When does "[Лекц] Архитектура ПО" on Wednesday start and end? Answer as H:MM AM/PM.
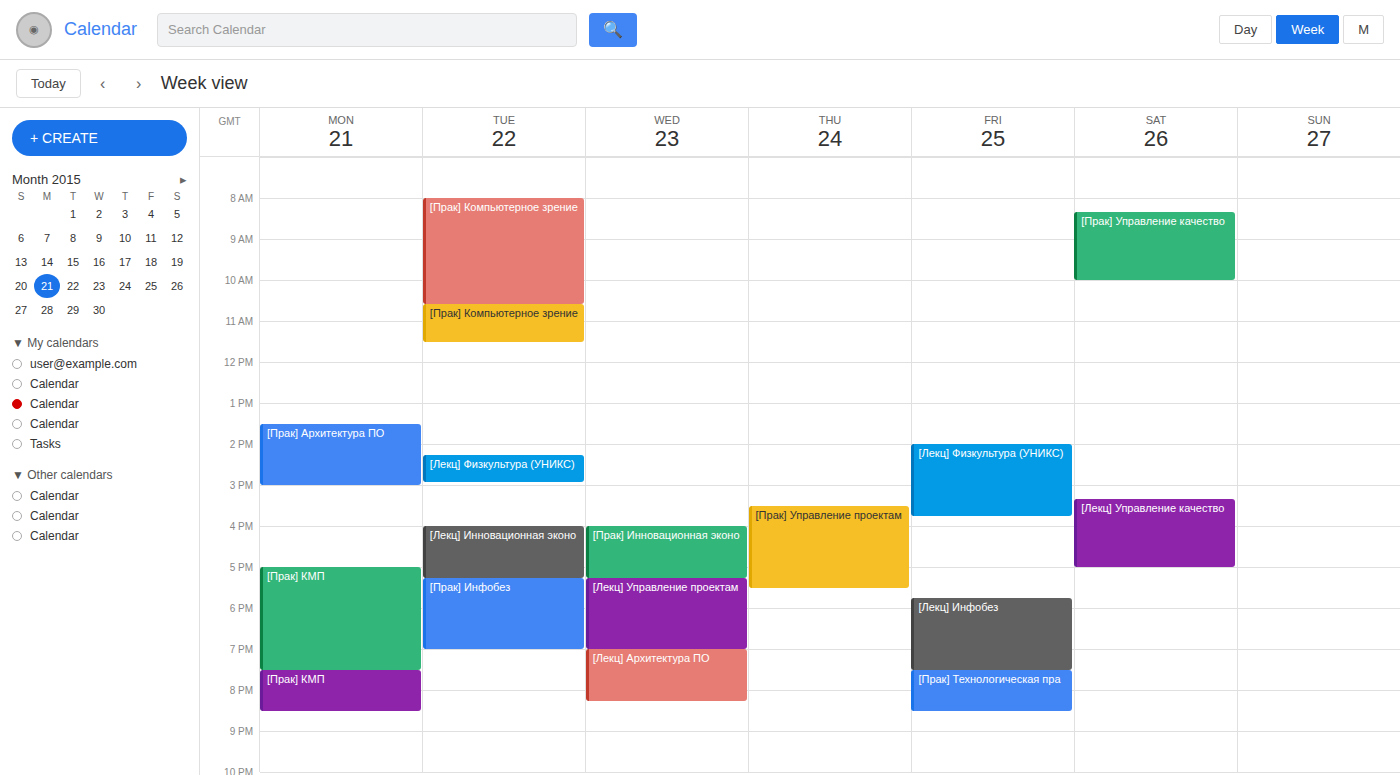
7:00 PM to 8:15 PM